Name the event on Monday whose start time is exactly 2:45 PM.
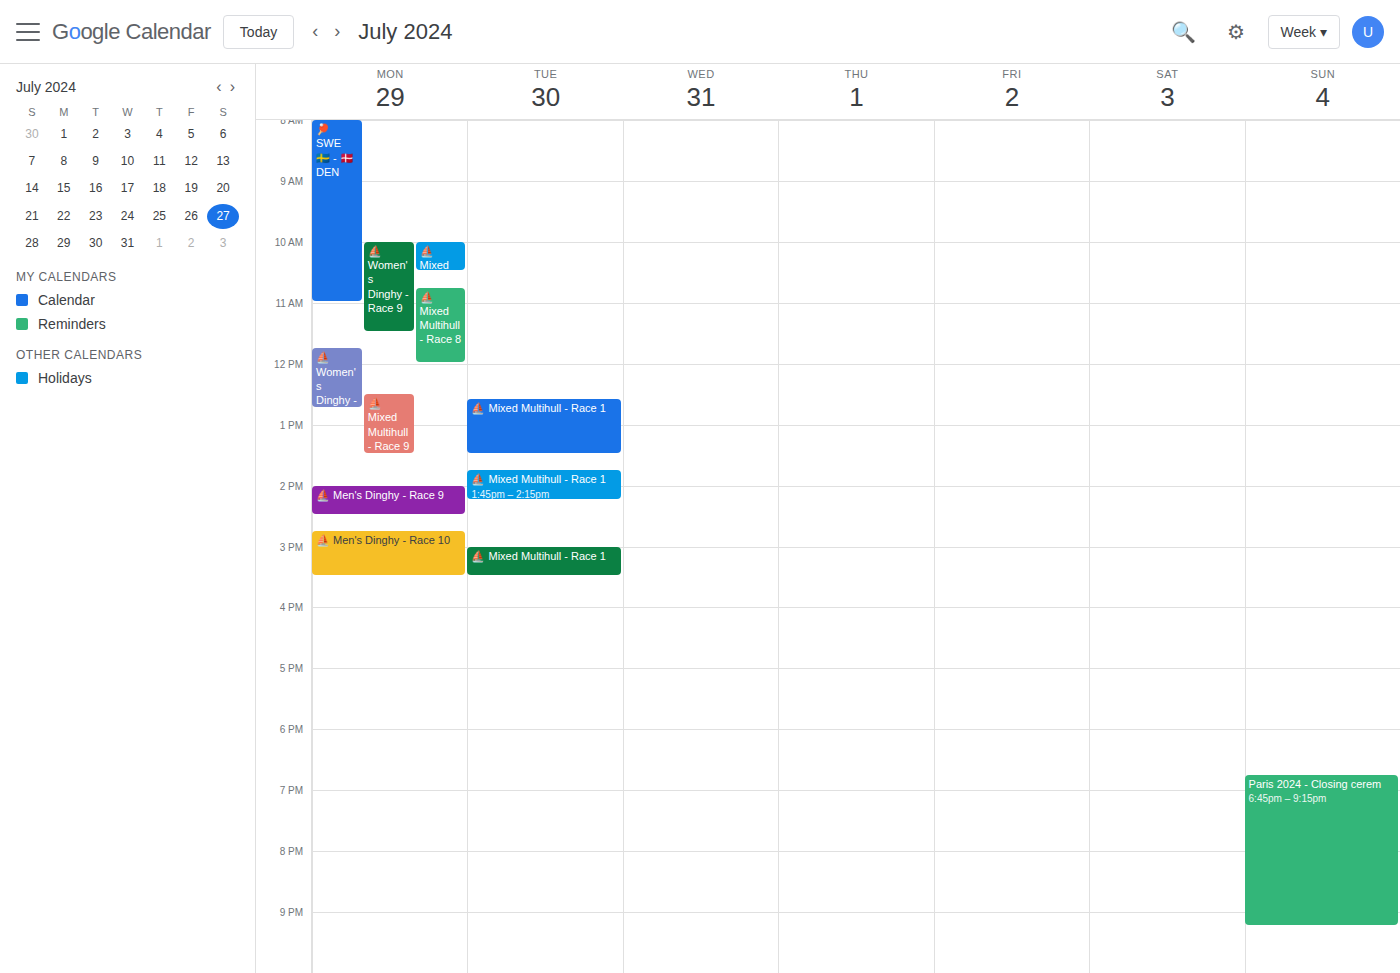
"⛵ Men's Dinghy - Race 10"